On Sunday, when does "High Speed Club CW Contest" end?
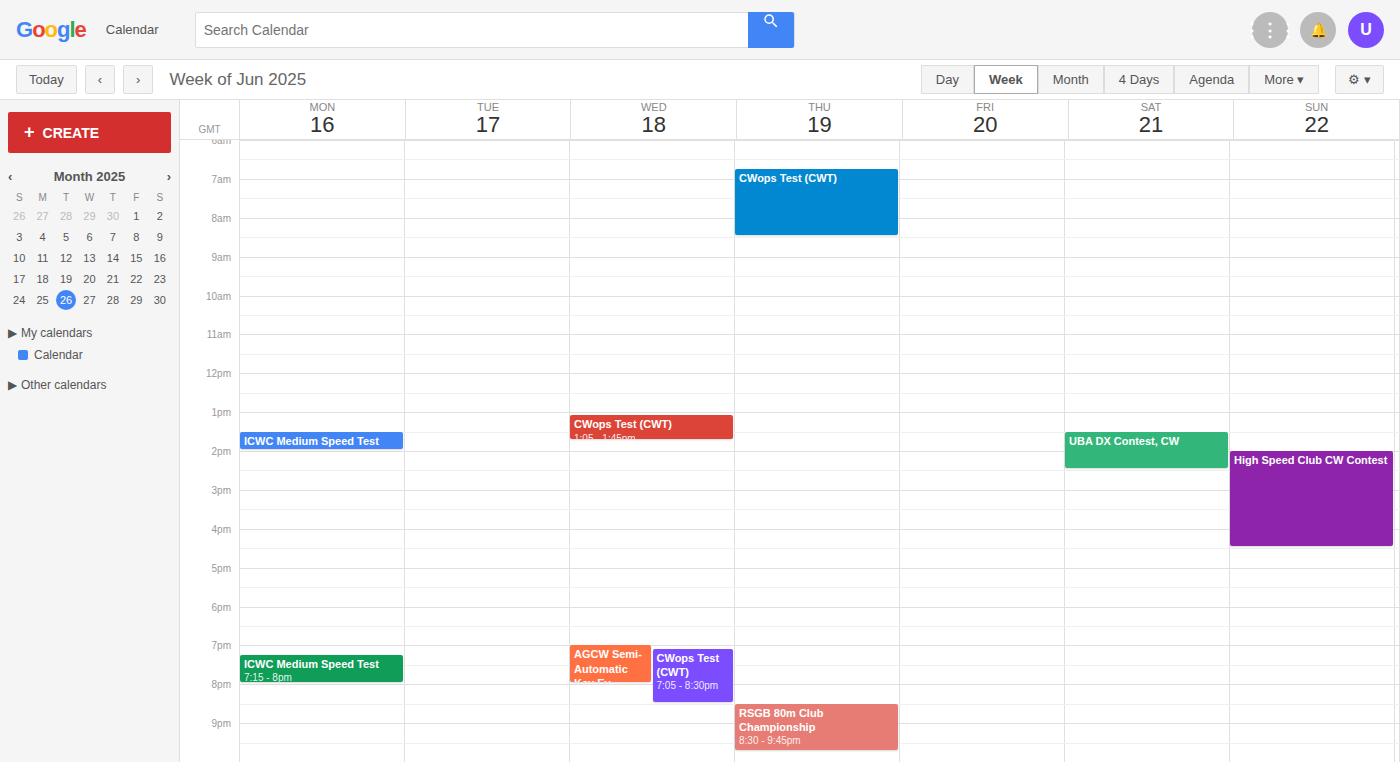
4:30 PM